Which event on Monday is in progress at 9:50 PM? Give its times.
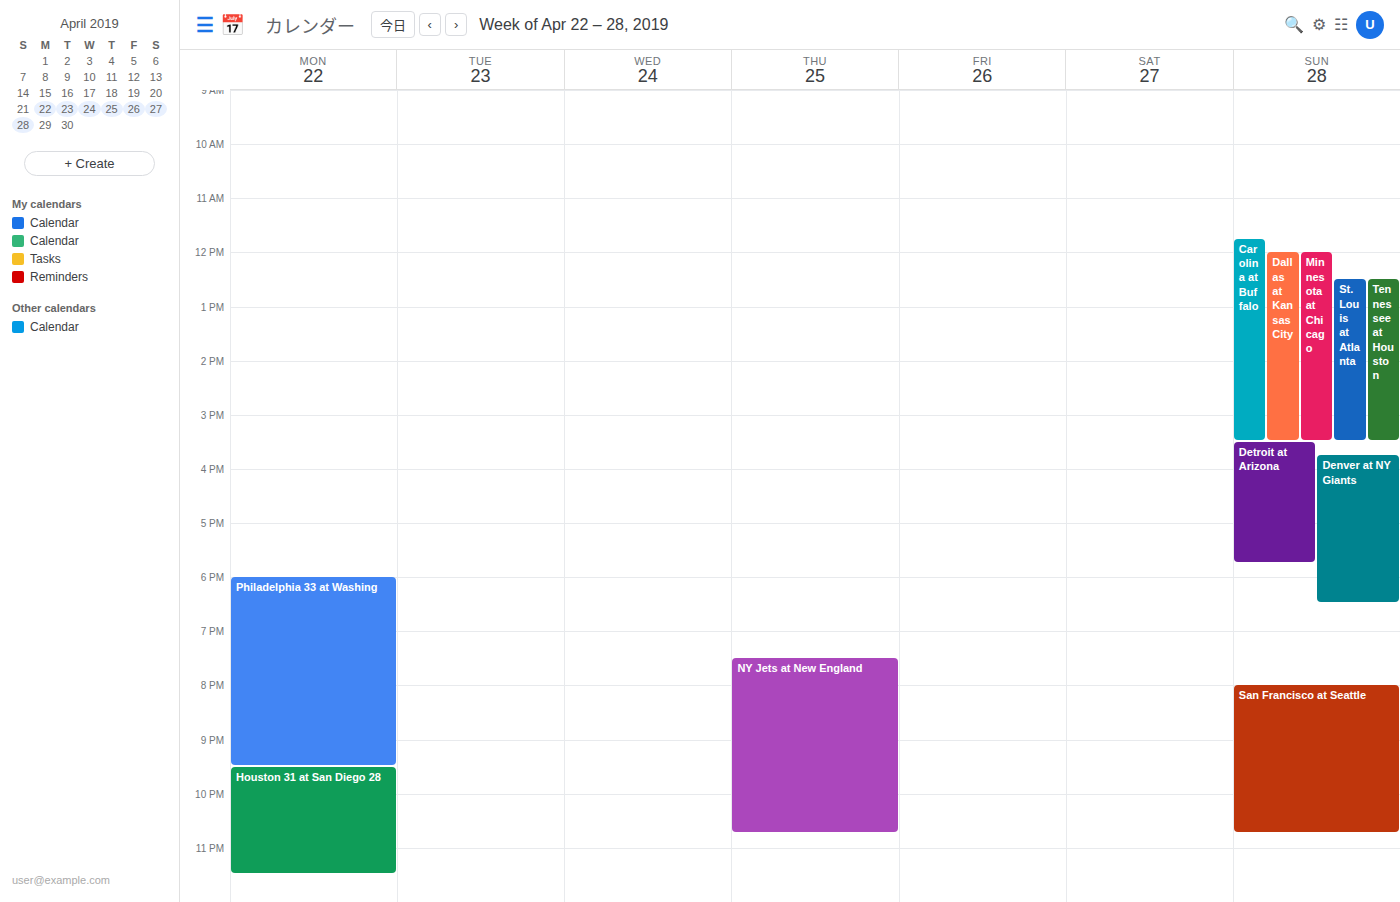
"Houston 31 at San Diego 28", 9:30 PM to 11:30 PM